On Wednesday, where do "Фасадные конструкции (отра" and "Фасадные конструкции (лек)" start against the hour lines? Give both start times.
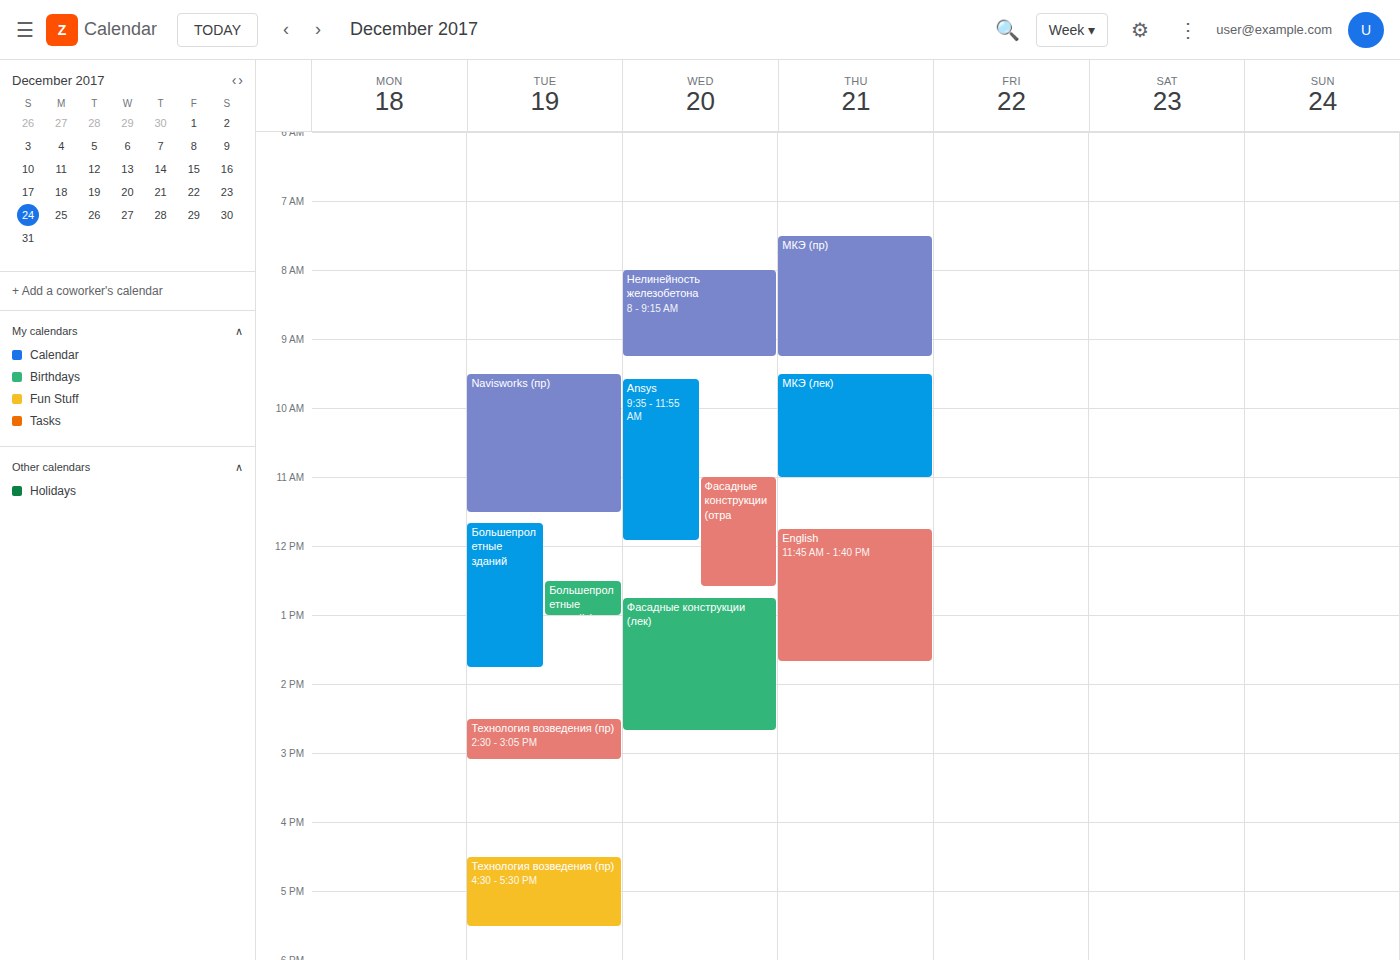
"Фасадные конструкции (отра": 11:00 AM, exactly on the 11 AM line. "Фасадные конструкции (лек)": 12:45 PM, neither: three quarters of the way from the 12 PM line to the 1 PM line.